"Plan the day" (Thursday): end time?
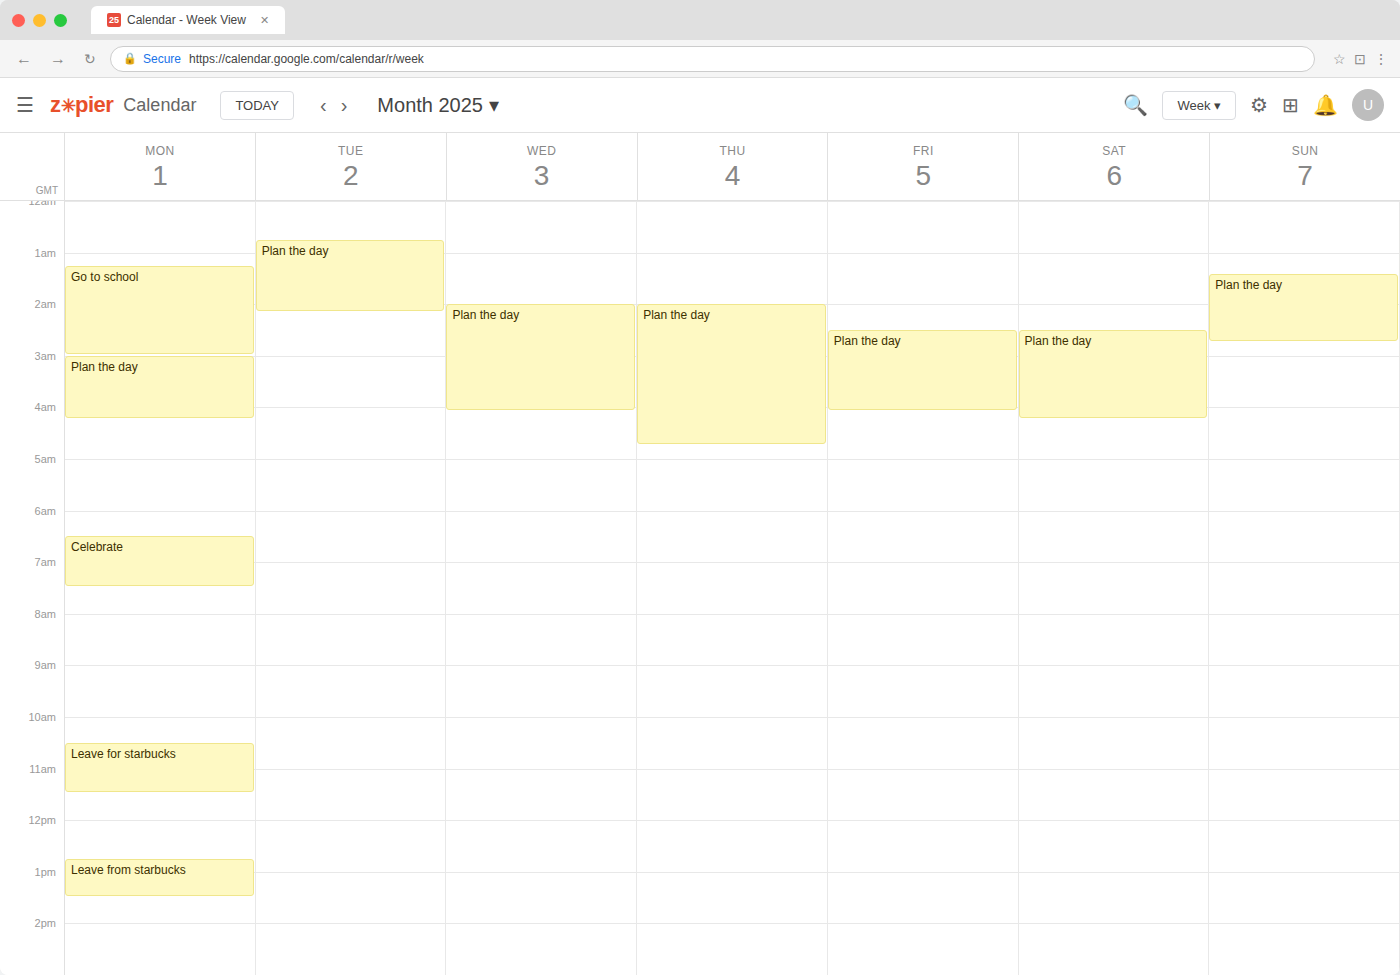
4:45 AM